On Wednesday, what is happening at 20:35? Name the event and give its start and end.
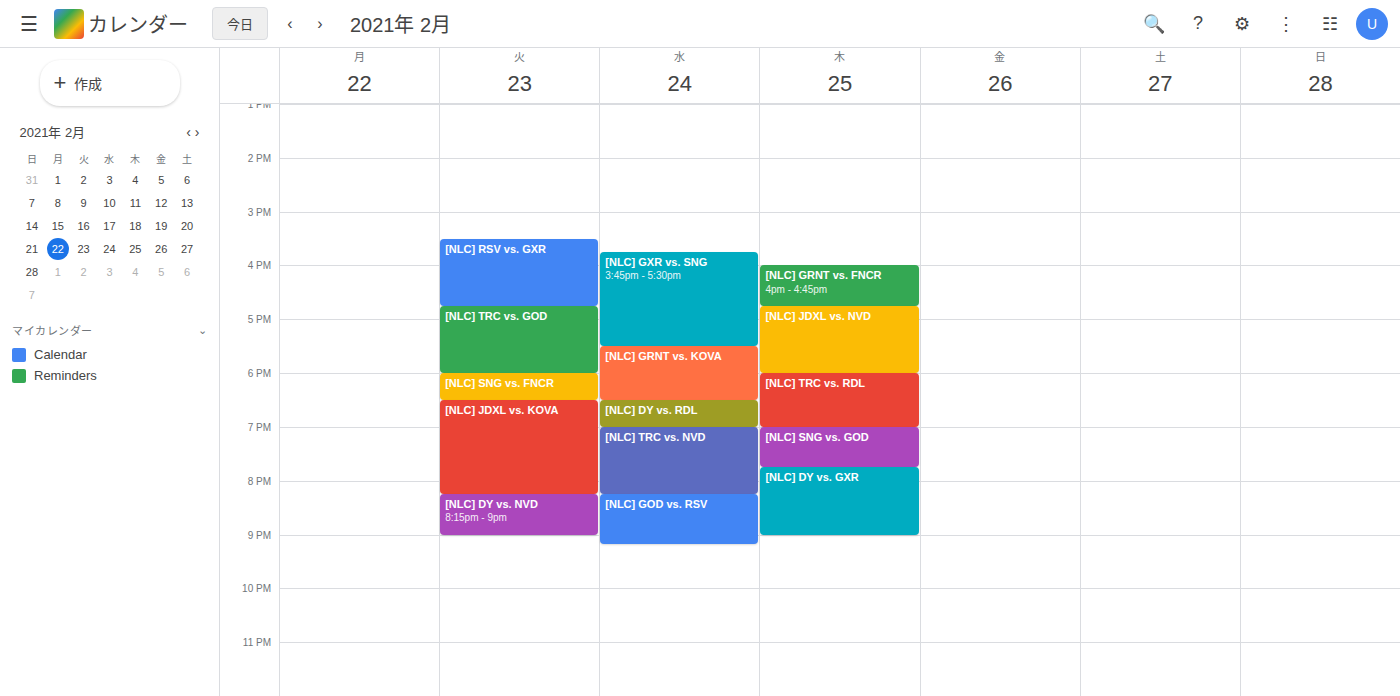
"[NLC] GOD vs. RSV", 20:15 to 21:10